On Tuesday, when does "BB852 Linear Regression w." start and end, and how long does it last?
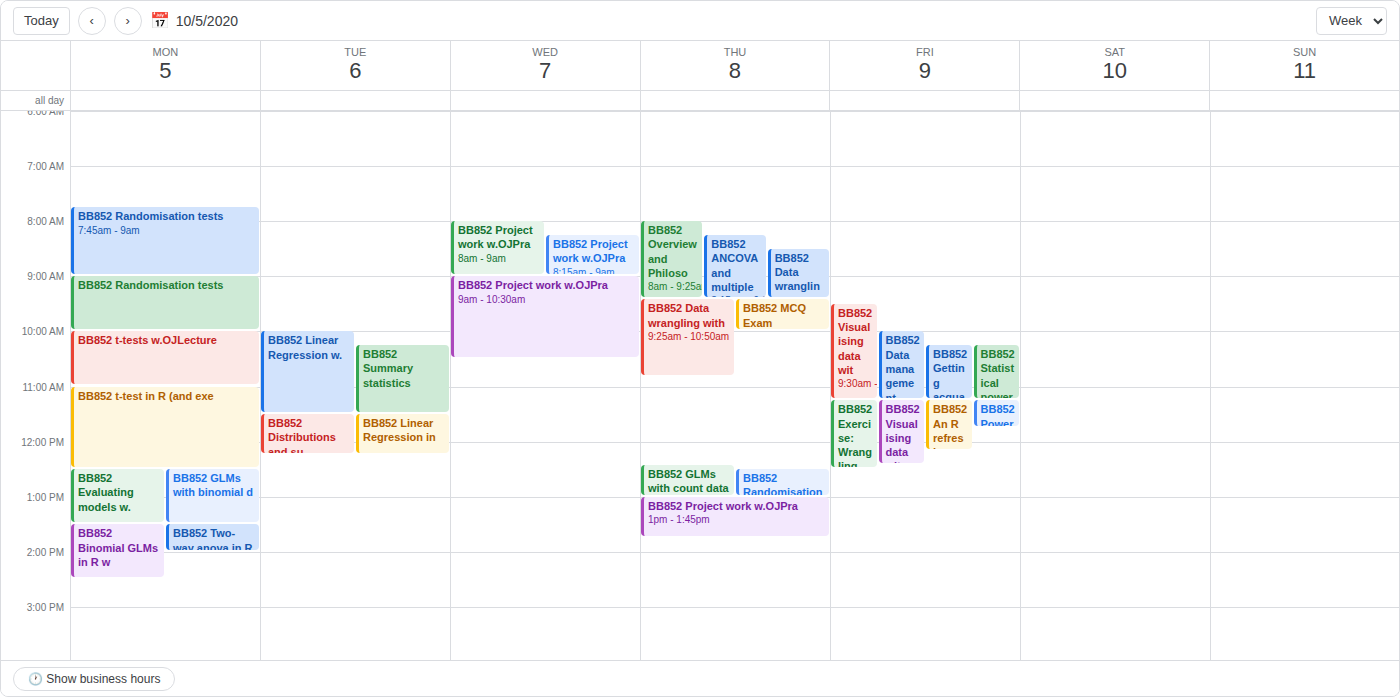
10:00 AM to 11:30 AM, 1 hour 30 minutes